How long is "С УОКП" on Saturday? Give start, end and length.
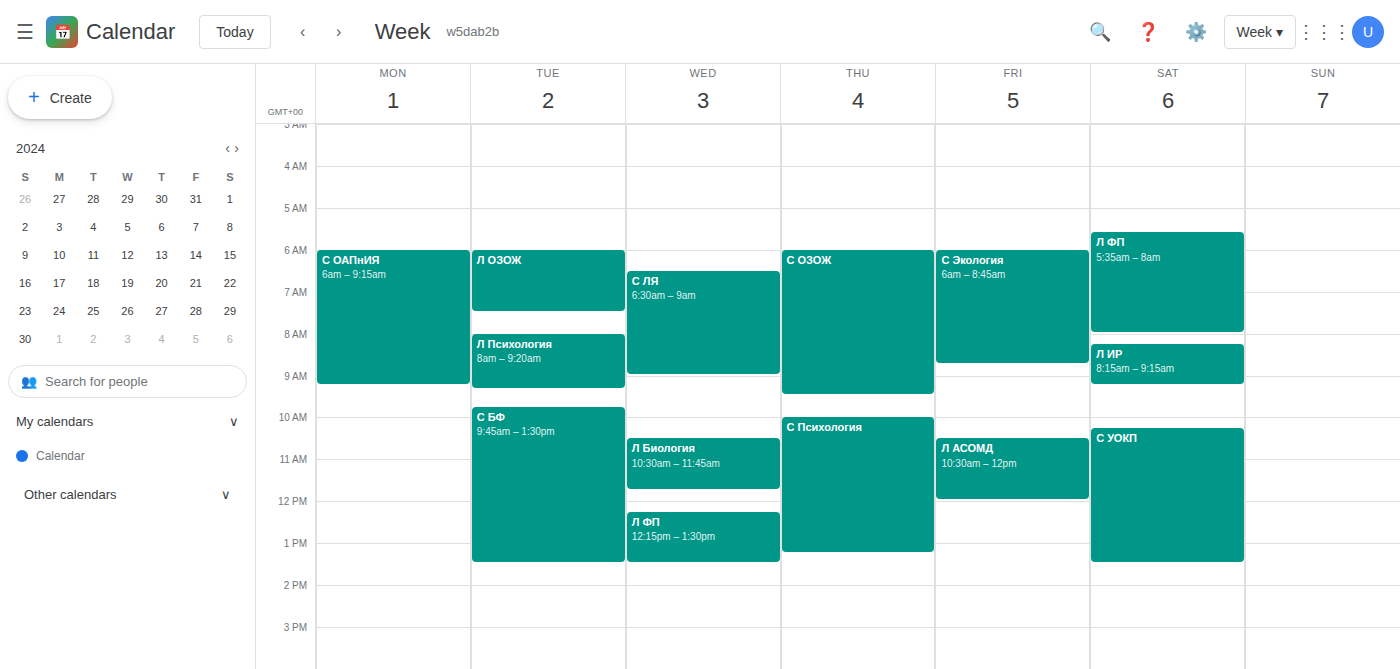
10:15 AM to 1:30 PM, 3 hours 15 minutes